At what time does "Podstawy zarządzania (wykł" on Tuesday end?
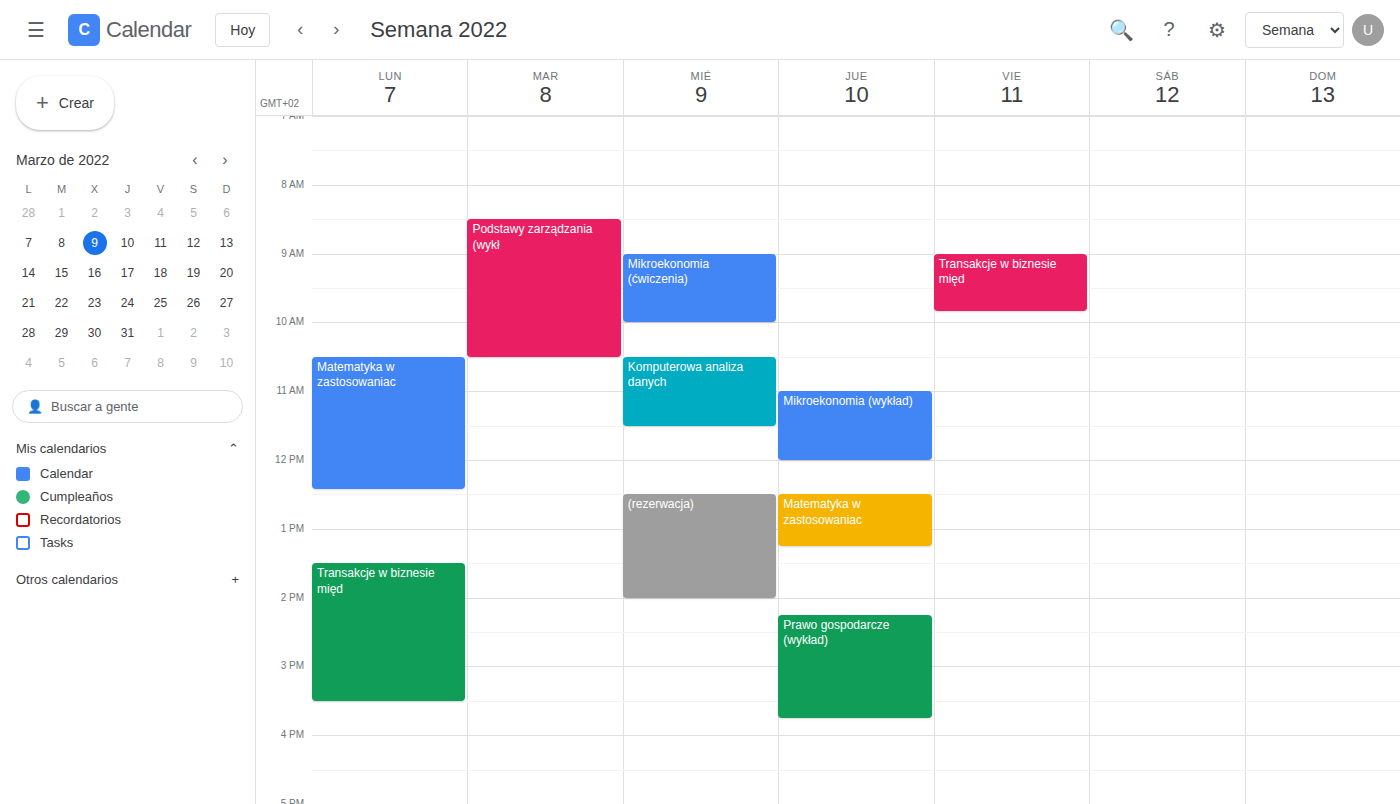
10:30 AM